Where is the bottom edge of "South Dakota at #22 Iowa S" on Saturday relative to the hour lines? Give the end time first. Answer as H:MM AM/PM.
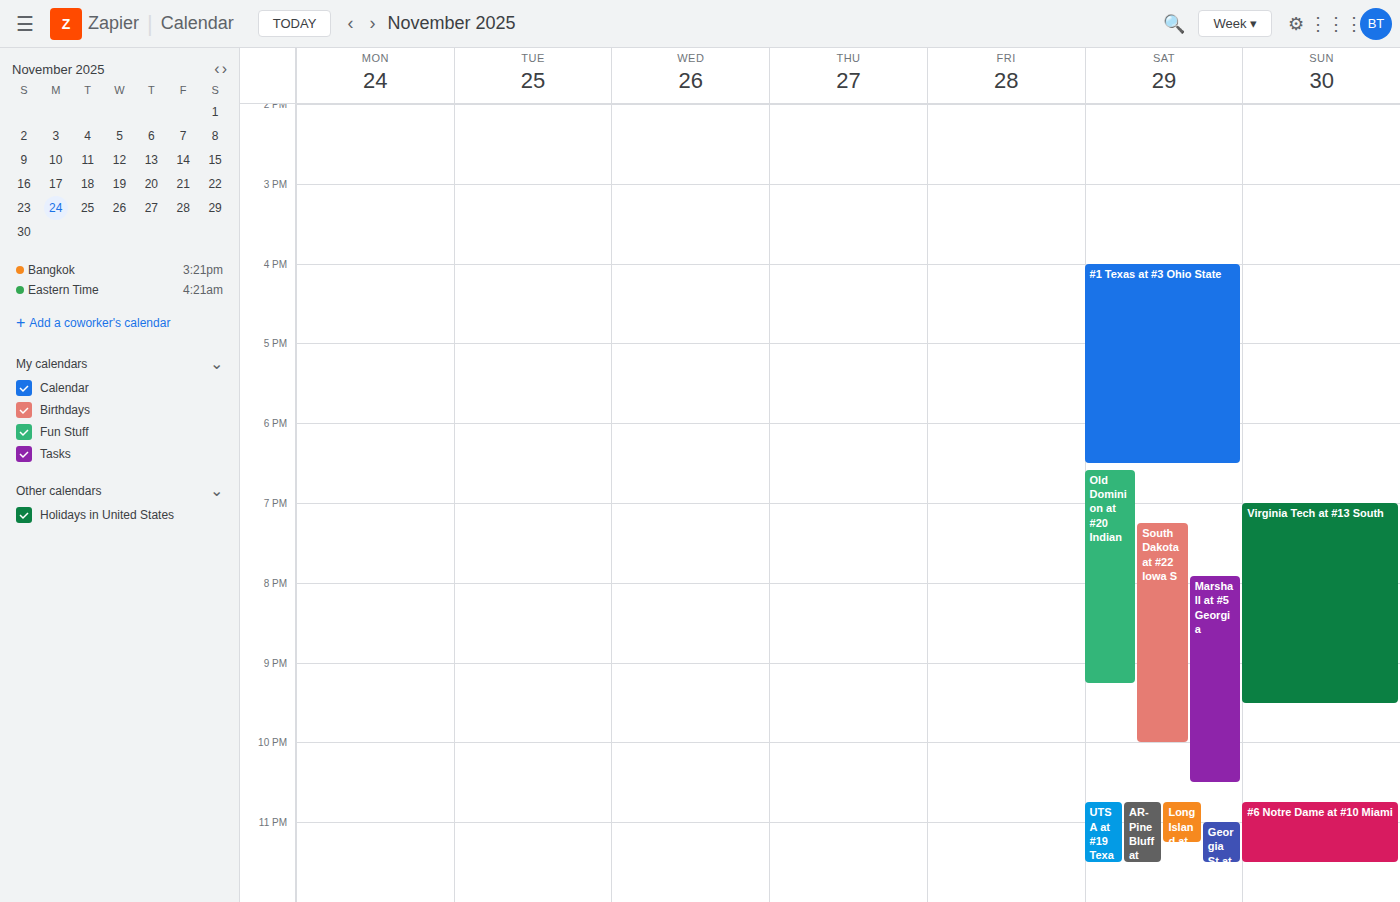
10:00 PM -- exactly on the 10 PM line.